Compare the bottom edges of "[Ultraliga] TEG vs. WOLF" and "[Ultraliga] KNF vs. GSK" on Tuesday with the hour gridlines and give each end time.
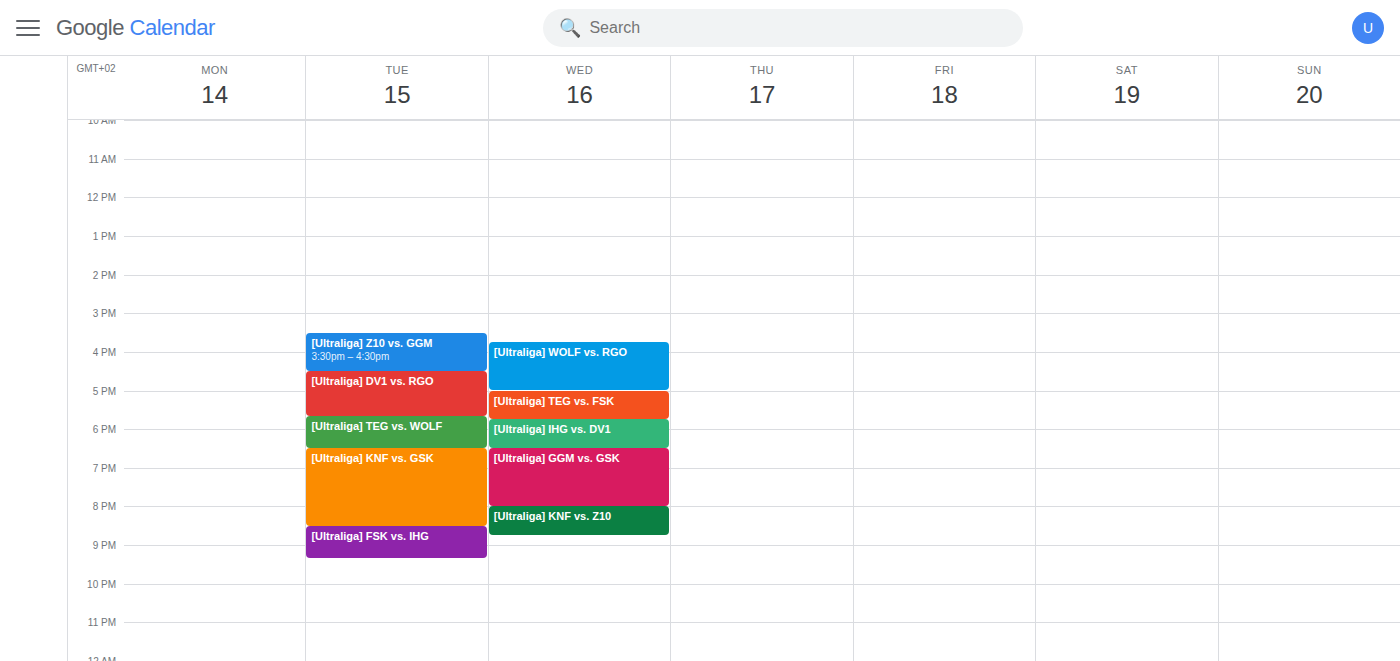
"[Ultraliga] TEG vs. WOLF": 6:30 PM, halfway between the 6 PM and 7 PM lines. "[Ultraliga] KNF vs. GSK": 8:30 PM, halfway between the 8 PM and 9 PM lines.